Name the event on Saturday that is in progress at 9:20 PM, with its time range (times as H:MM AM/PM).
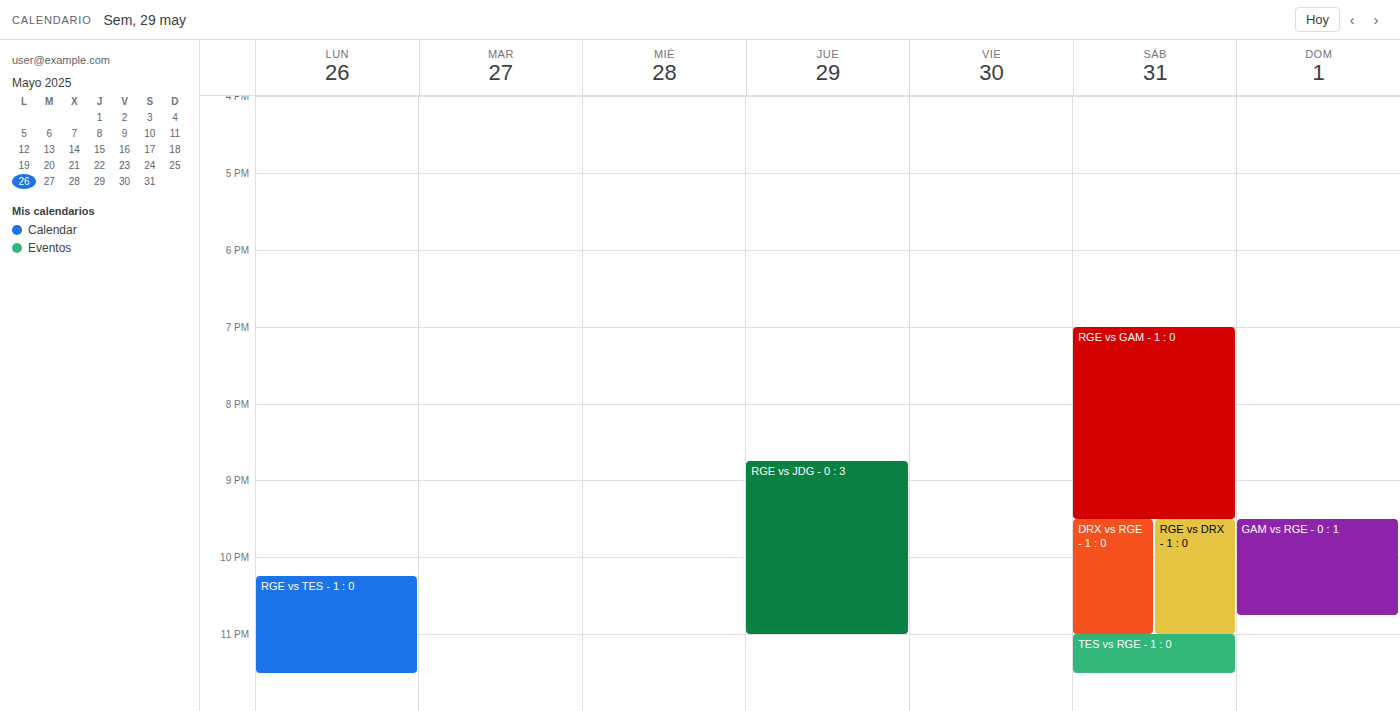
"RGE vs GAM - 1 : 0", 7:00 PM to 9:30 PM